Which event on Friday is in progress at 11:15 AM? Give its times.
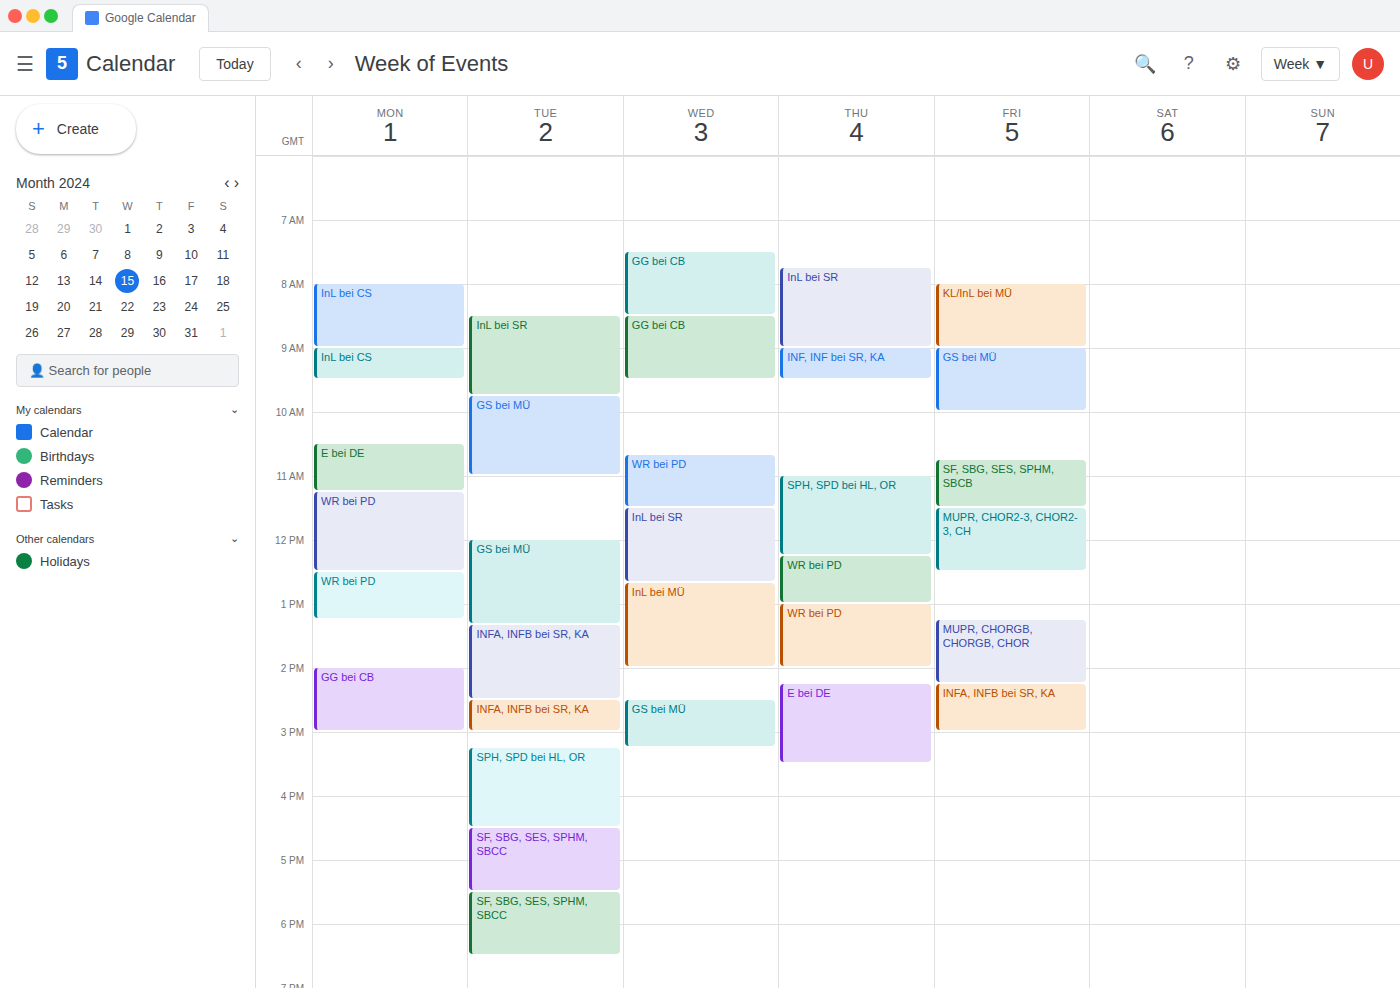
"SF, SBG, SES, SPHM, SBCB", 10:45 AM to 11:30 AM